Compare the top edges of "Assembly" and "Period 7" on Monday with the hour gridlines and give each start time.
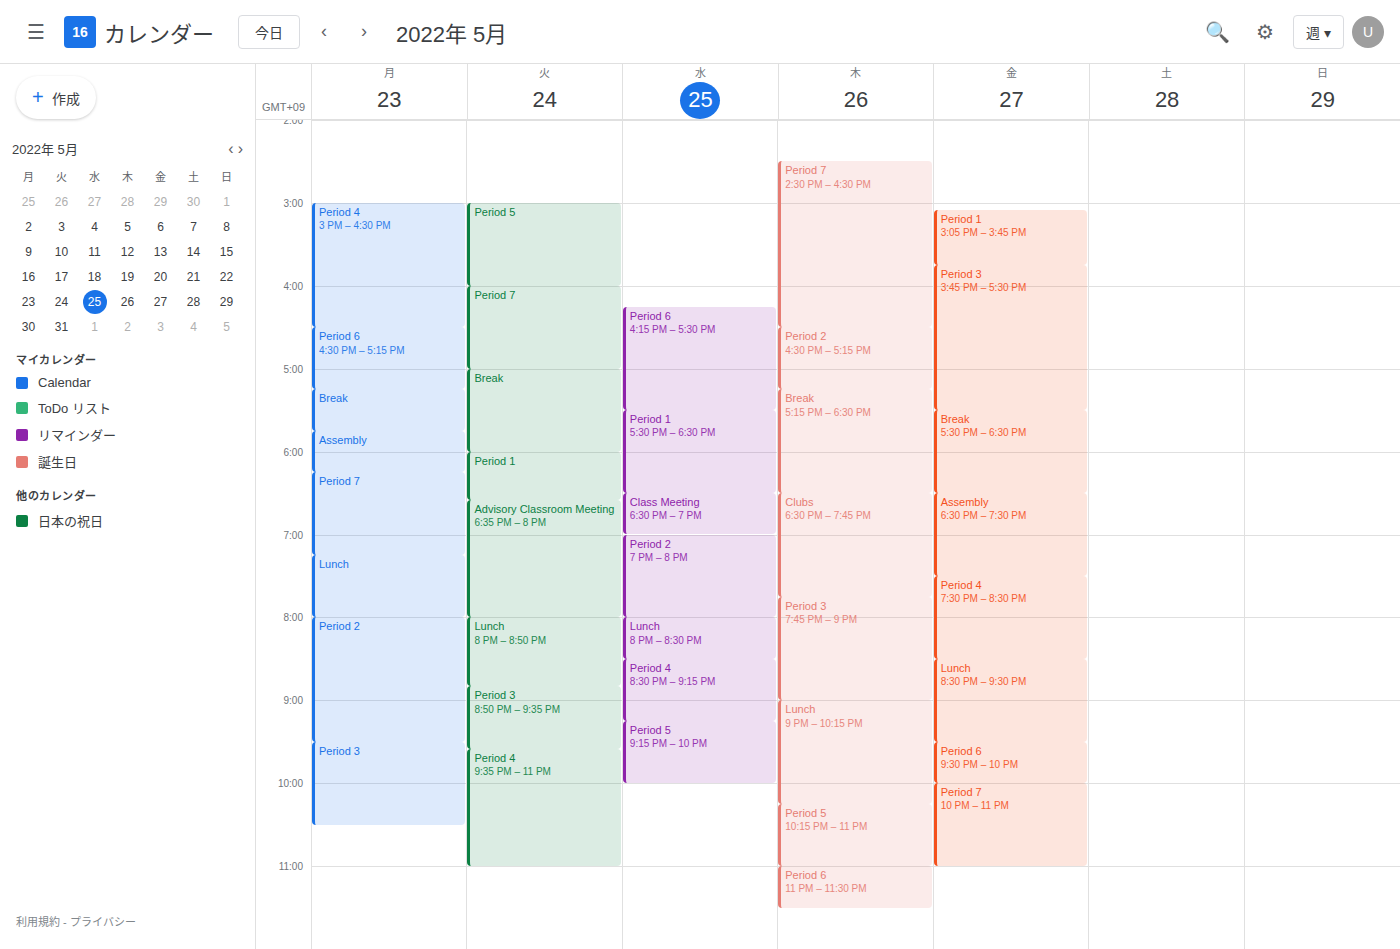
"Assembly": 5:45 PM, neither: three quarters of the way from the 5 PM line to the 6 PM line. "Period 7": 6:15 PM, neither: a quarter of the way from the 6 PM line to the 7 PM line.